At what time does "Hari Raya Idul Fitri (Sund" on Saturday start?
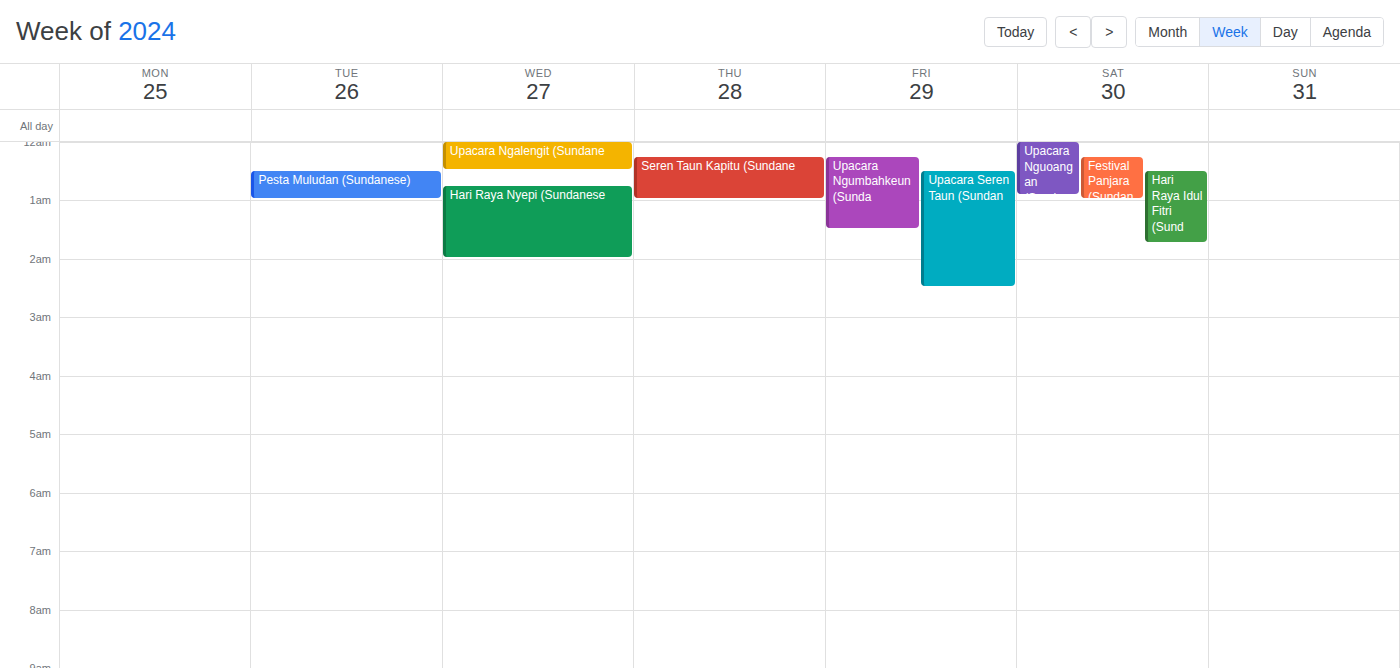
12:30 AM